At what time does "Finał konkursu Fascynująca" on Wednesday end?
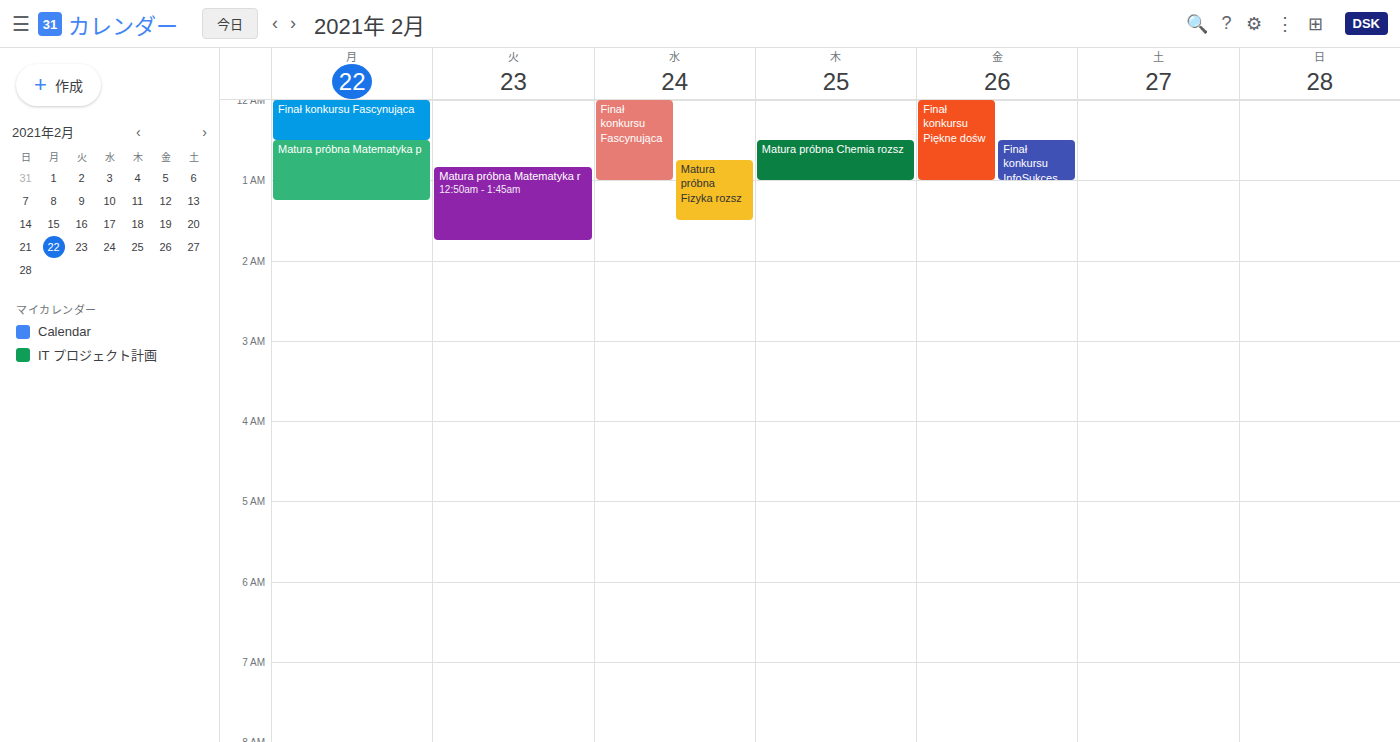
01:00